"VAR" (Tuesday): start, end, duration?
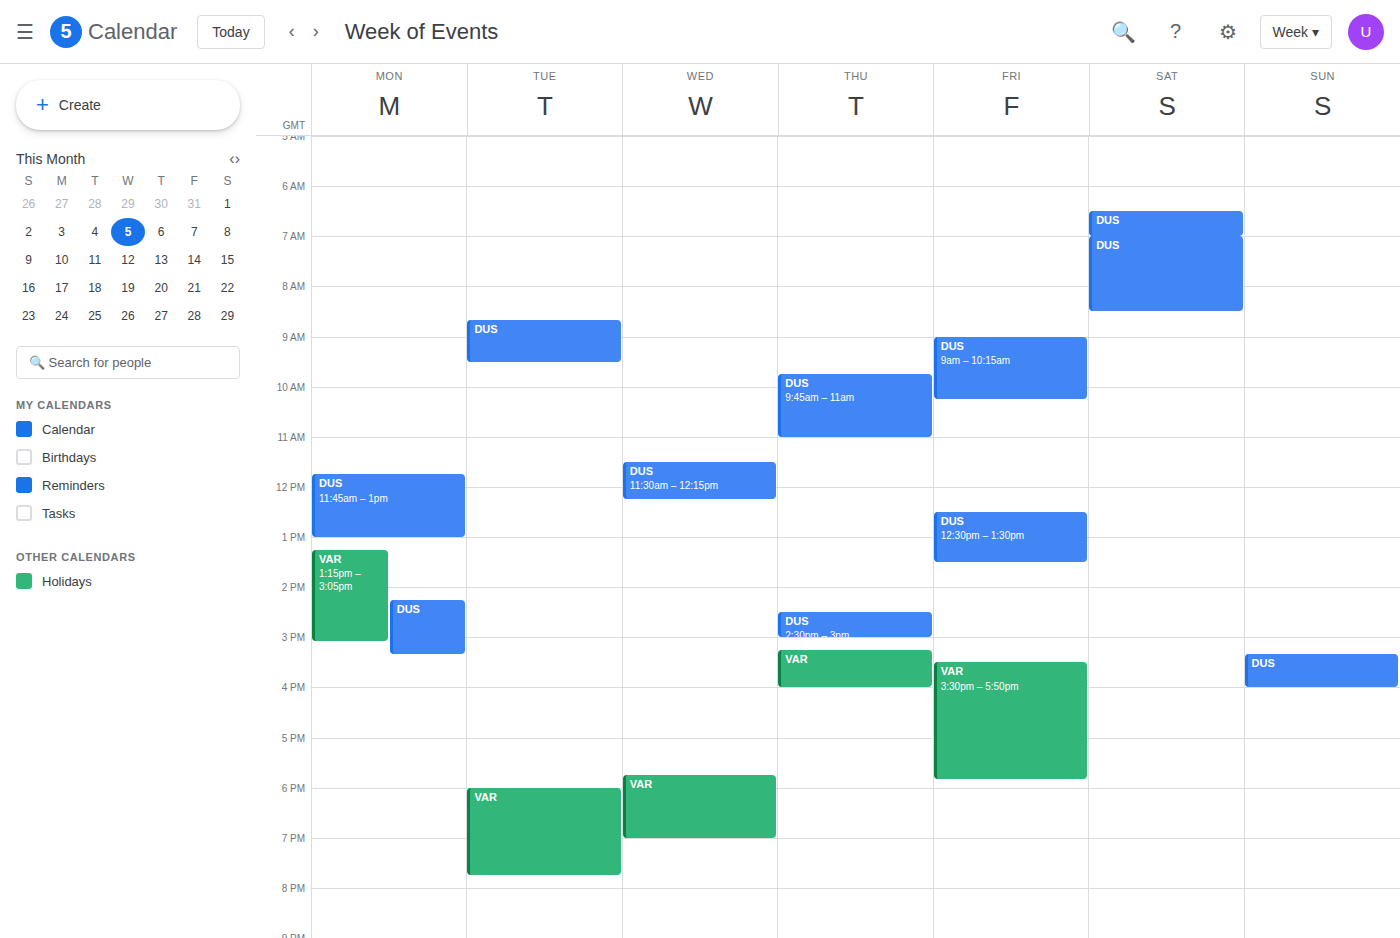
6:00 PM to 7:45 PM, 1 hour 45 minutes